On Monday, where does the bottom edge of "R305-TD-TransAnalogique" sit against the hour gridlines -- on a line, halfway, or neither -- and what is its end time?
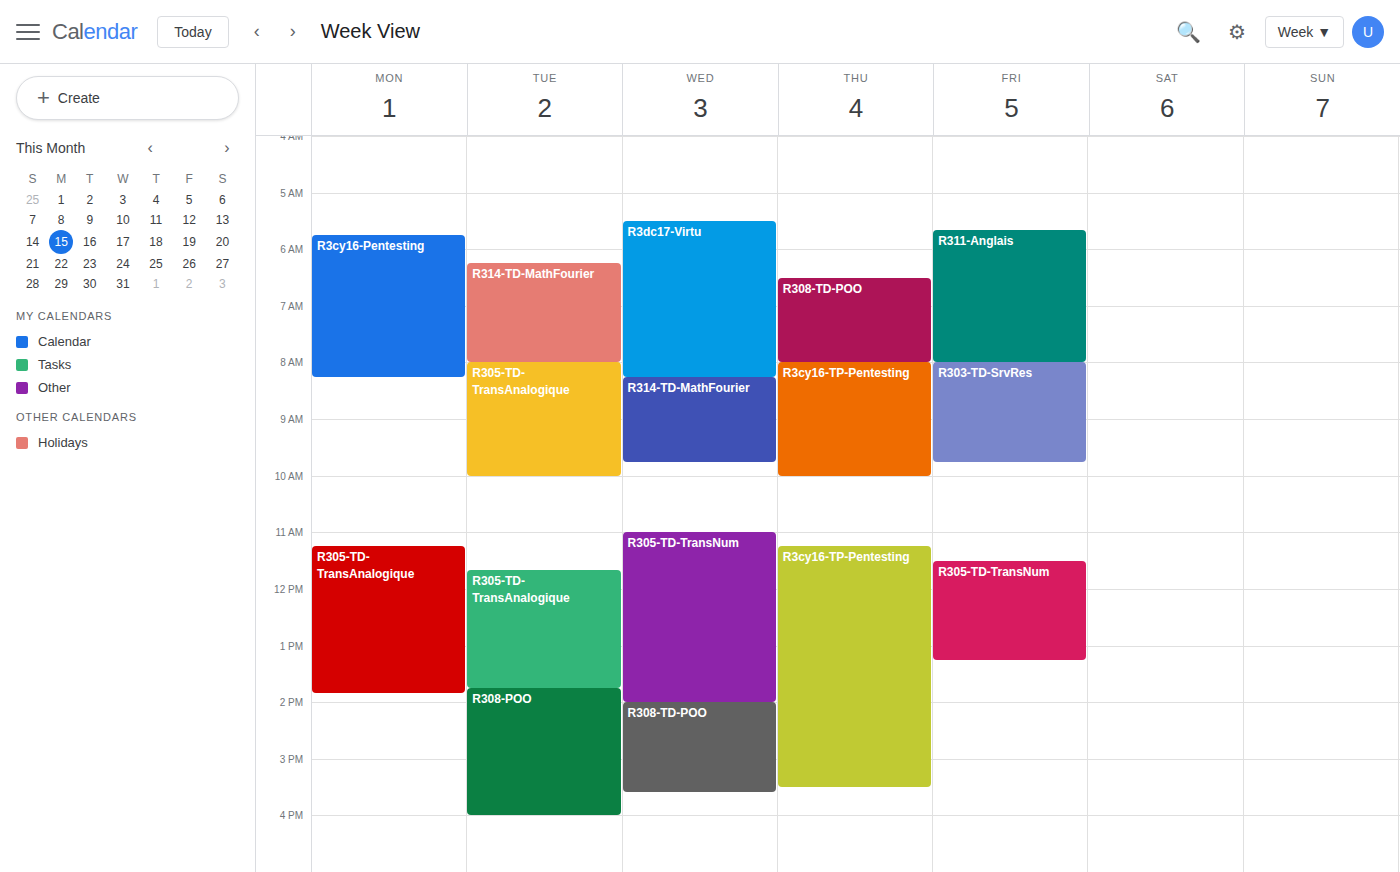
1:50 PM -- neither: 50 minutes below the 1 PM line and 10 minutes above the 2 PM line.